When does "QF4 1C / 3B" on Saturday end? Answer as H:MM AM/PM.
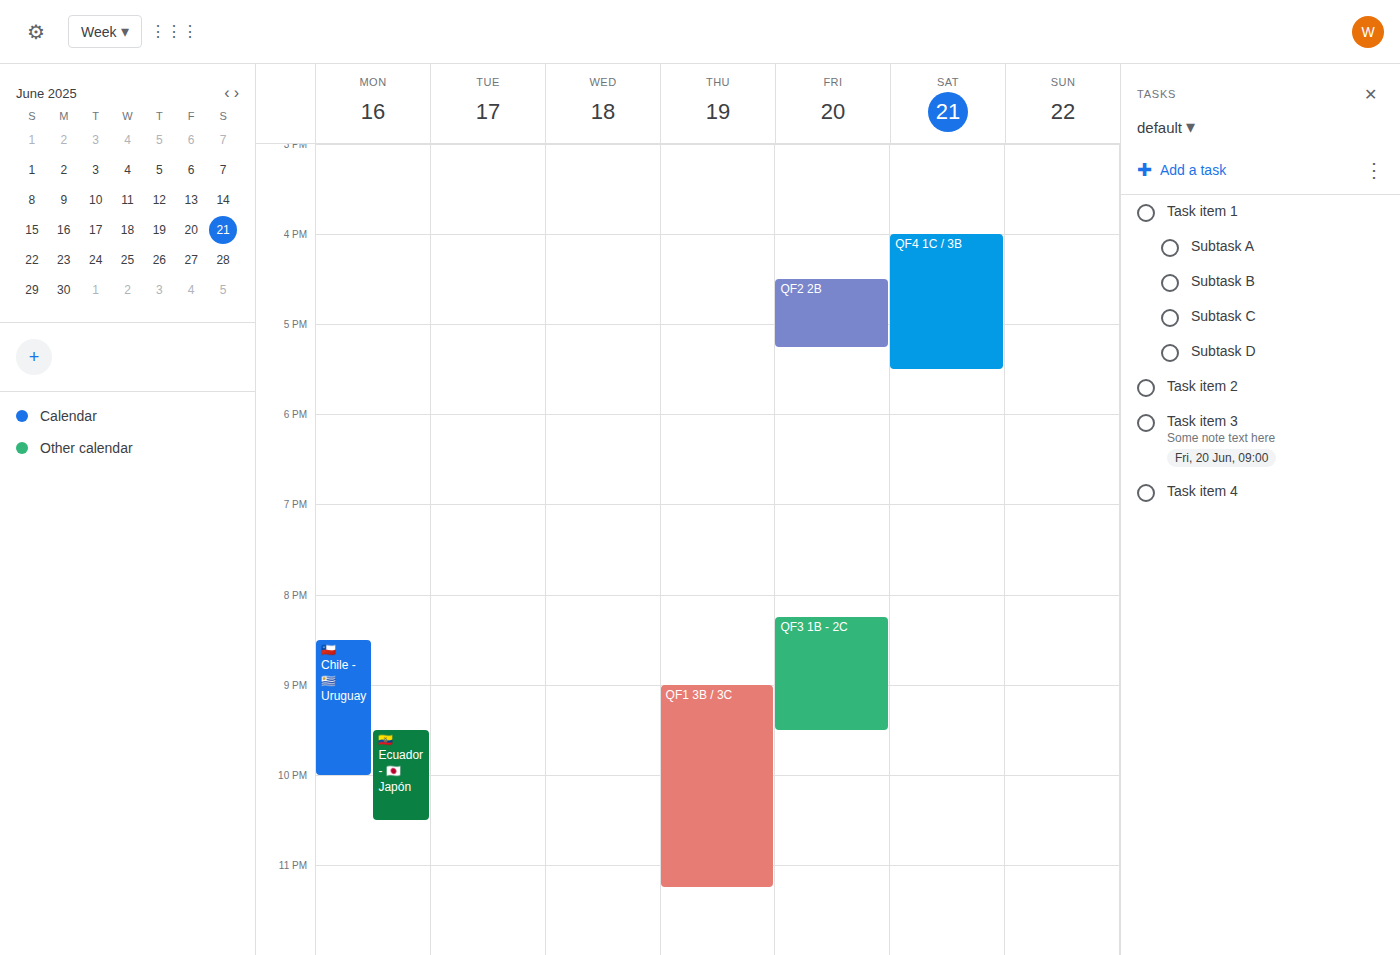
5:30 PM